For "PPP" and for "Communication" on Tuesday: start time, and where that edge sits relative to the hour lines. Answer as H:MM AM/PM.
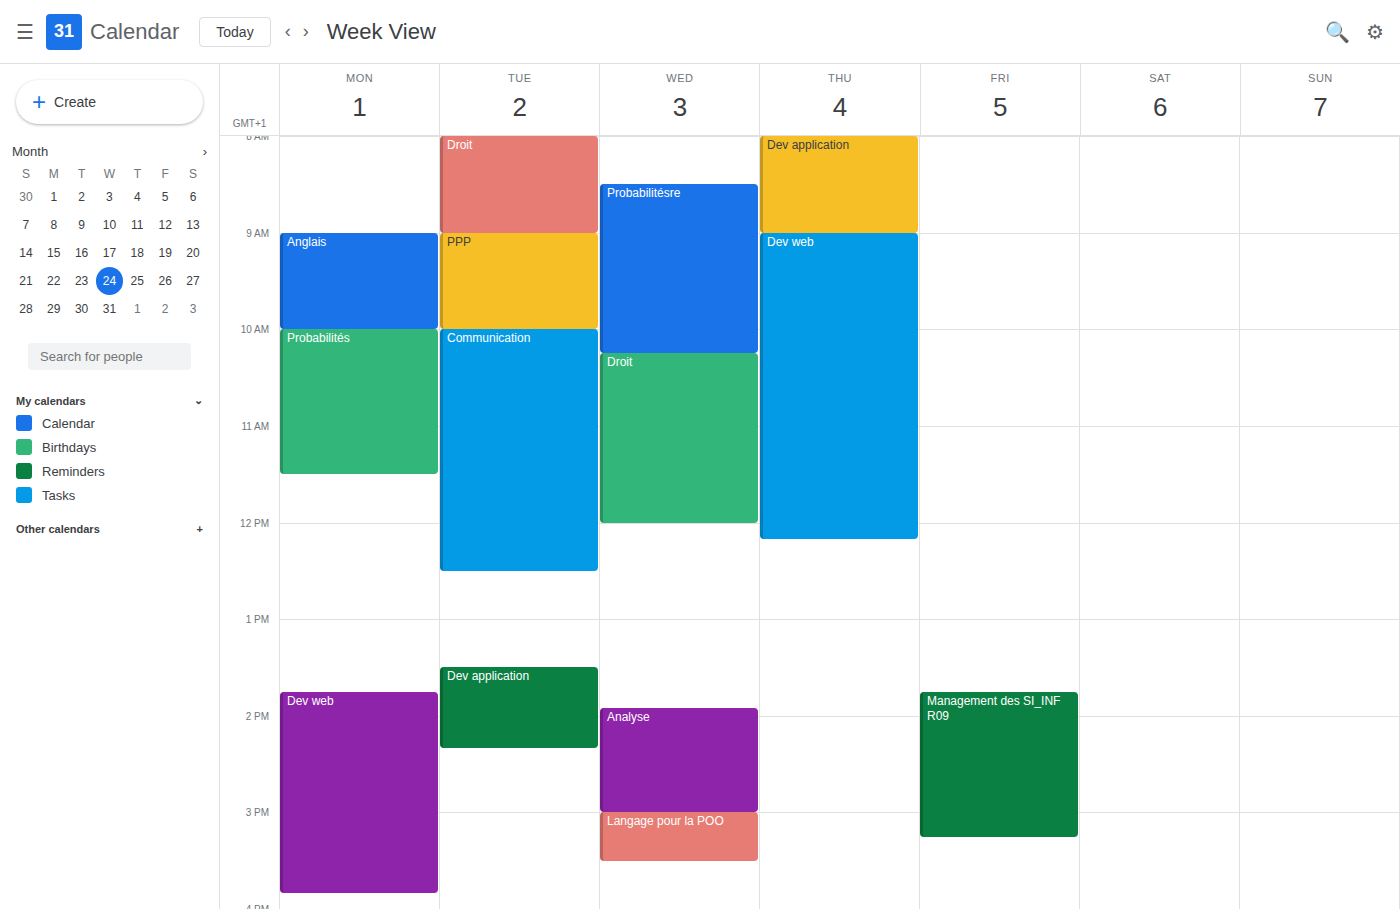
"PPP": 9:00 AM, exactly on the 9 AM line. "Communication": 10:00 AM, exactly on the 10 AM line.